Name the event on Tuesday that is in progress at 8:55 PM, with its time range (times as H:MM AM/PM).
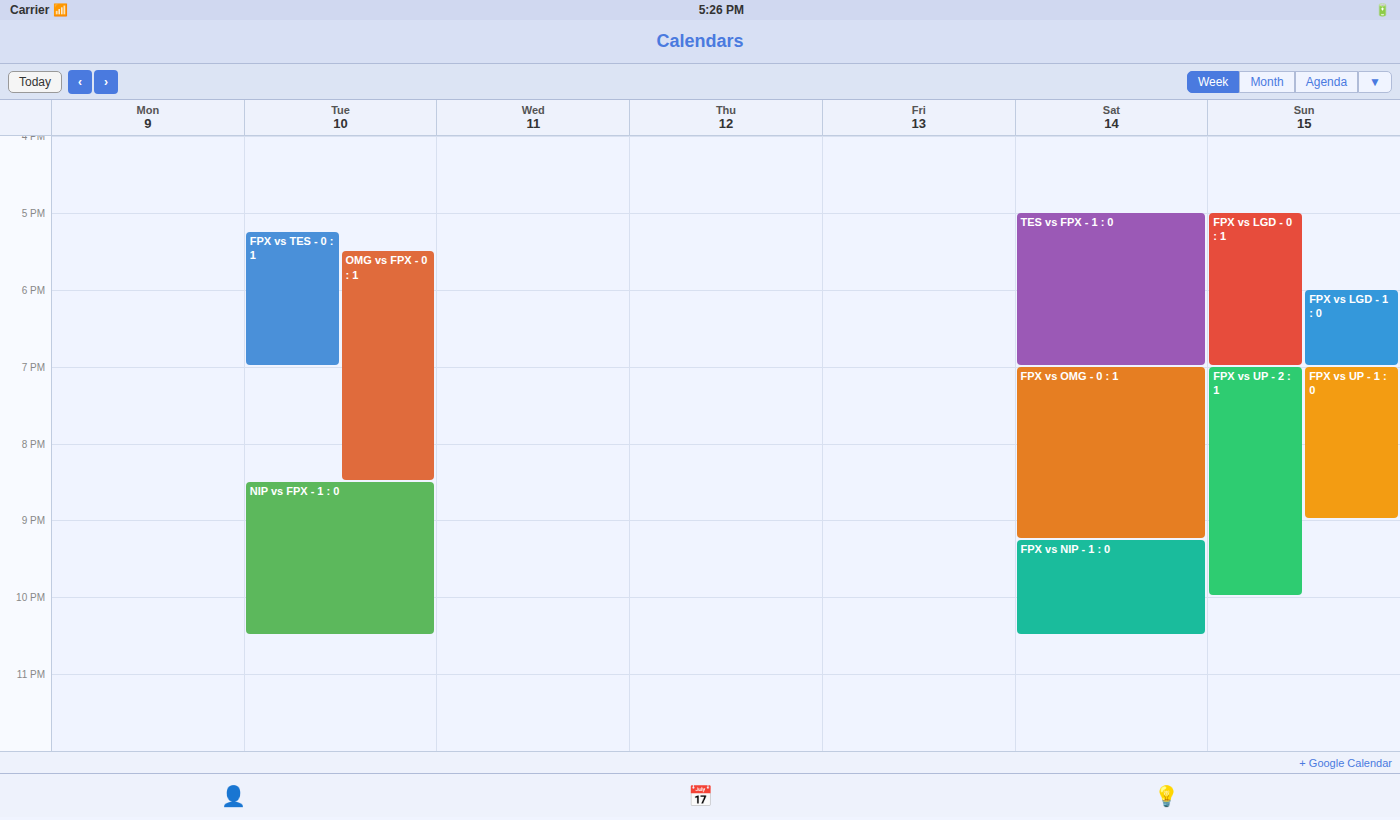
"NIP vs FPX - 1 : 0", 8:30 PM to 10:30 PM